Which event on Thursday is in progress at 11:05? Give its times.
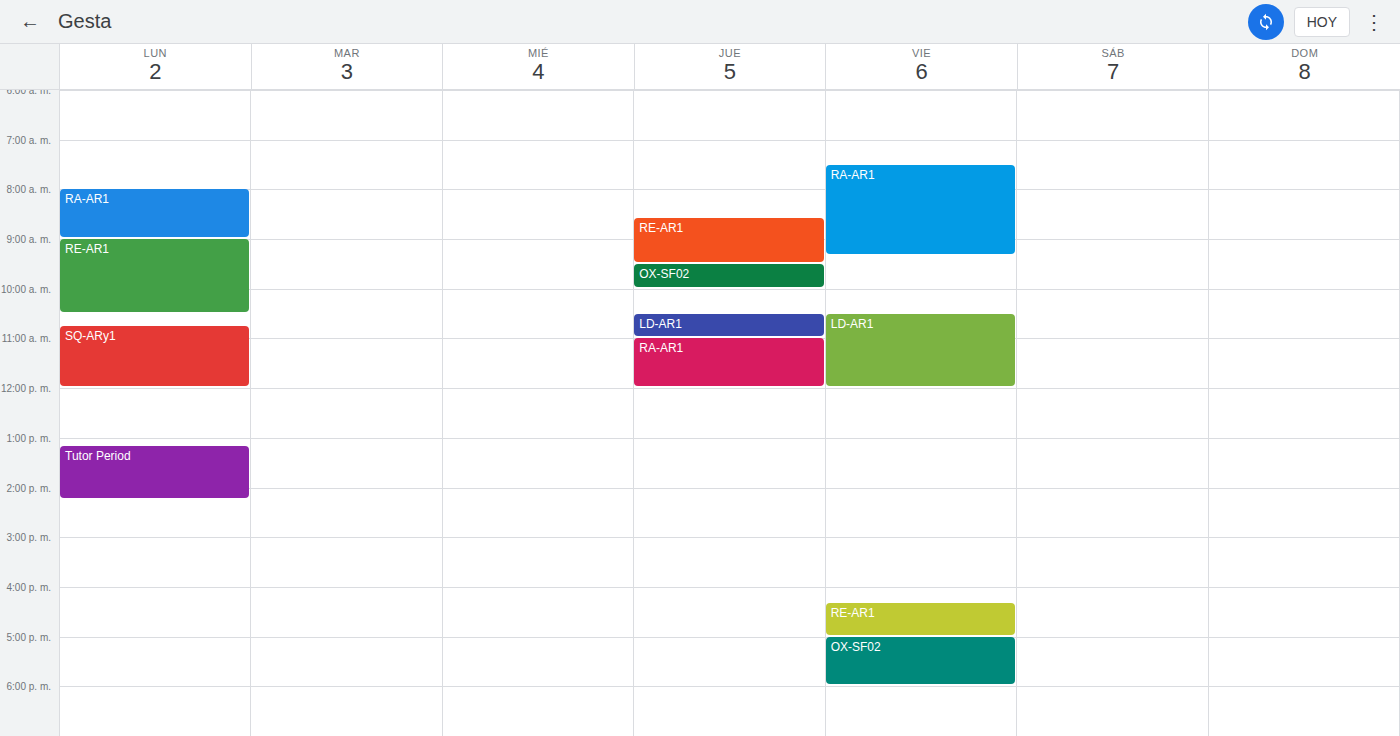
"RA-AR1", 11:00 to 12:00